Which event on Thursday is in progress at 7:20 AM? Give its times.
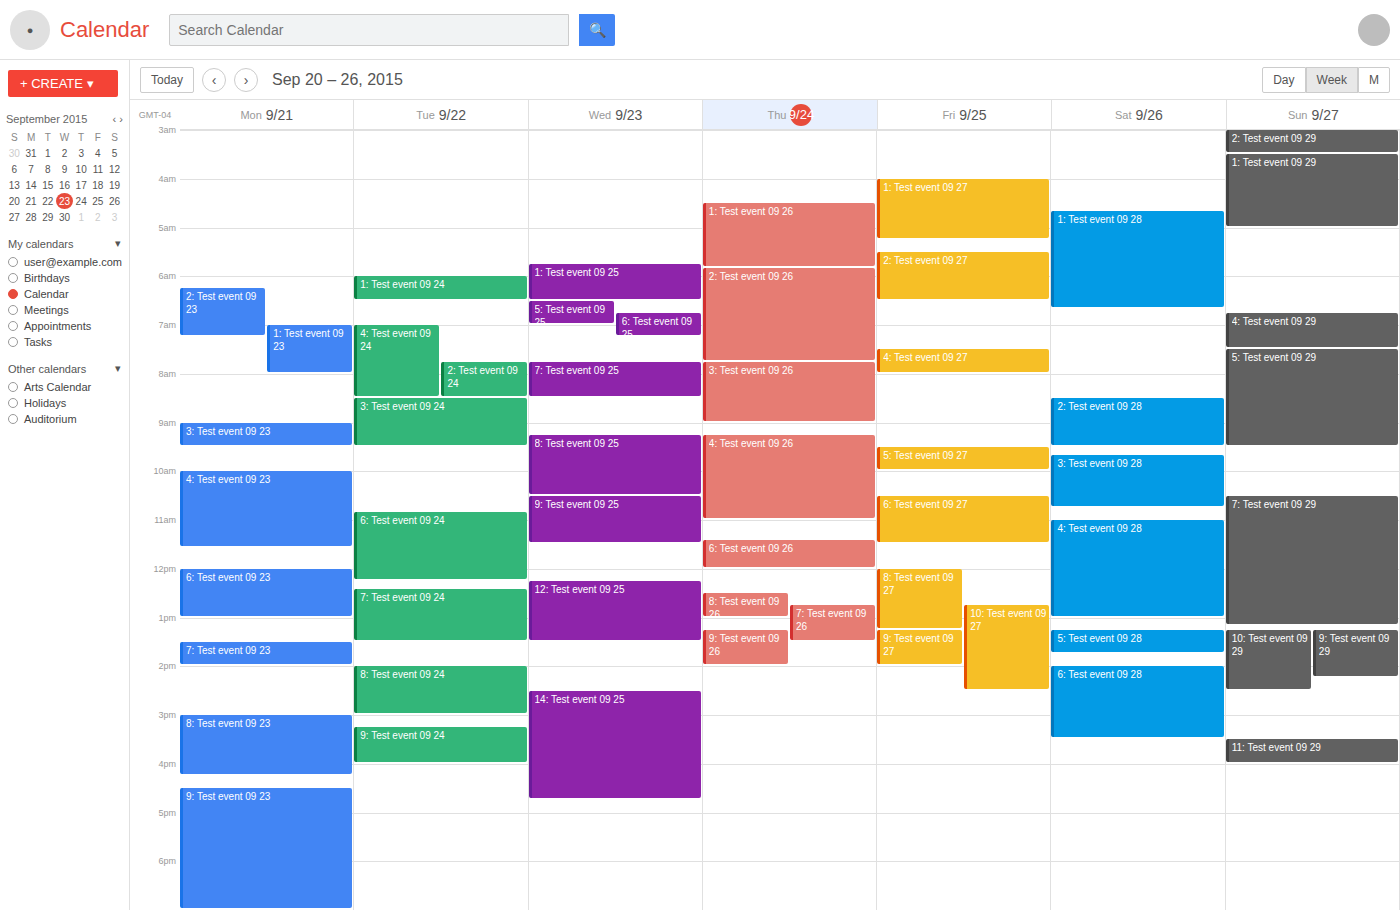
"2: Test event 09 26", 5:50 AM to 7:45 AM